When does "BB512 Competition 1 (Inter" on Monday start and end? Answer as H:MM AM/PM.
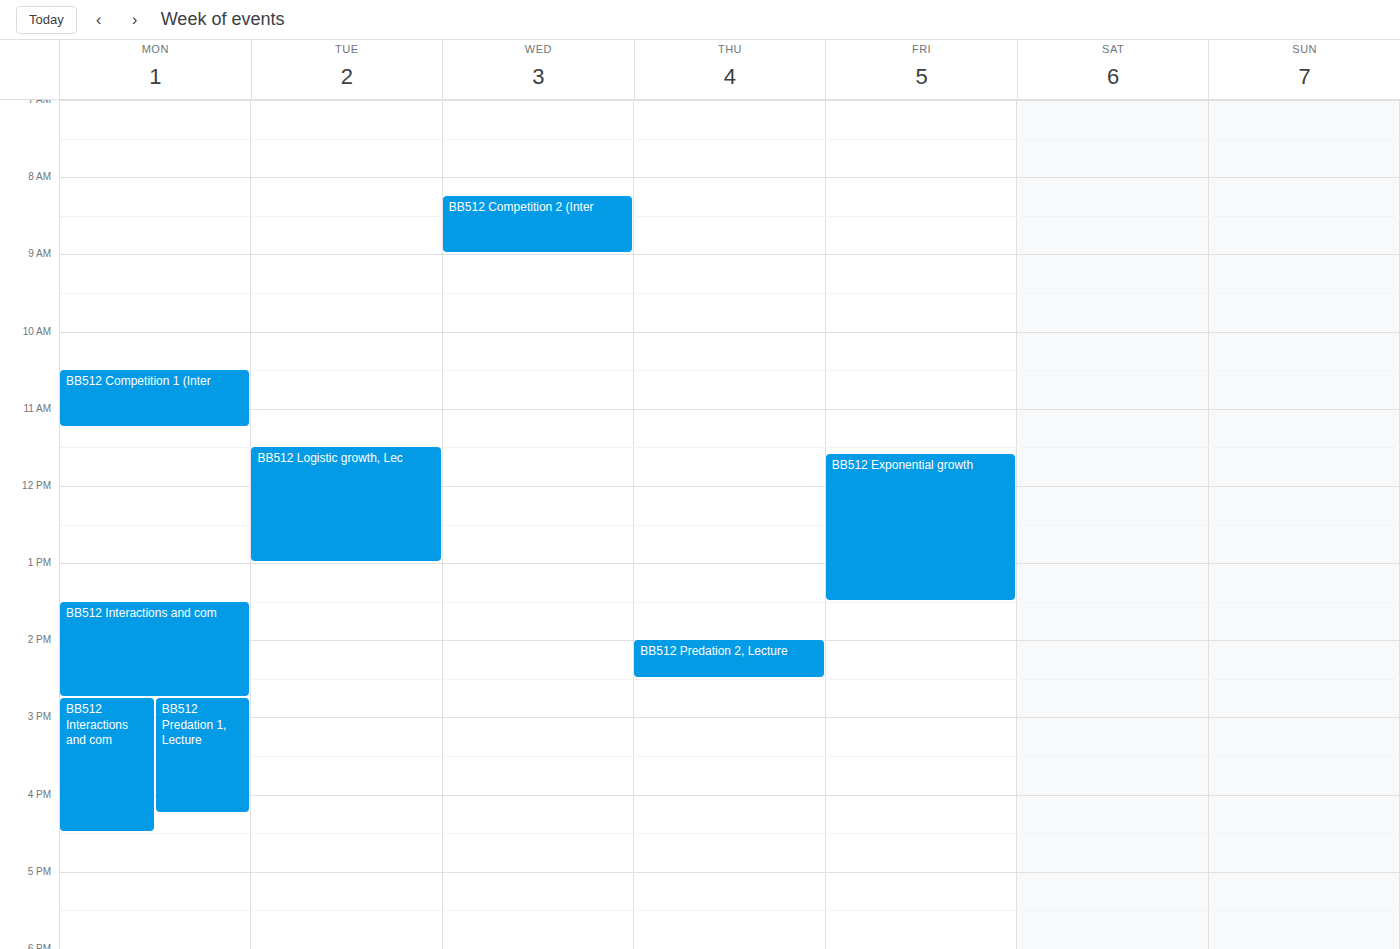
10:30 AM to 11:15 AM